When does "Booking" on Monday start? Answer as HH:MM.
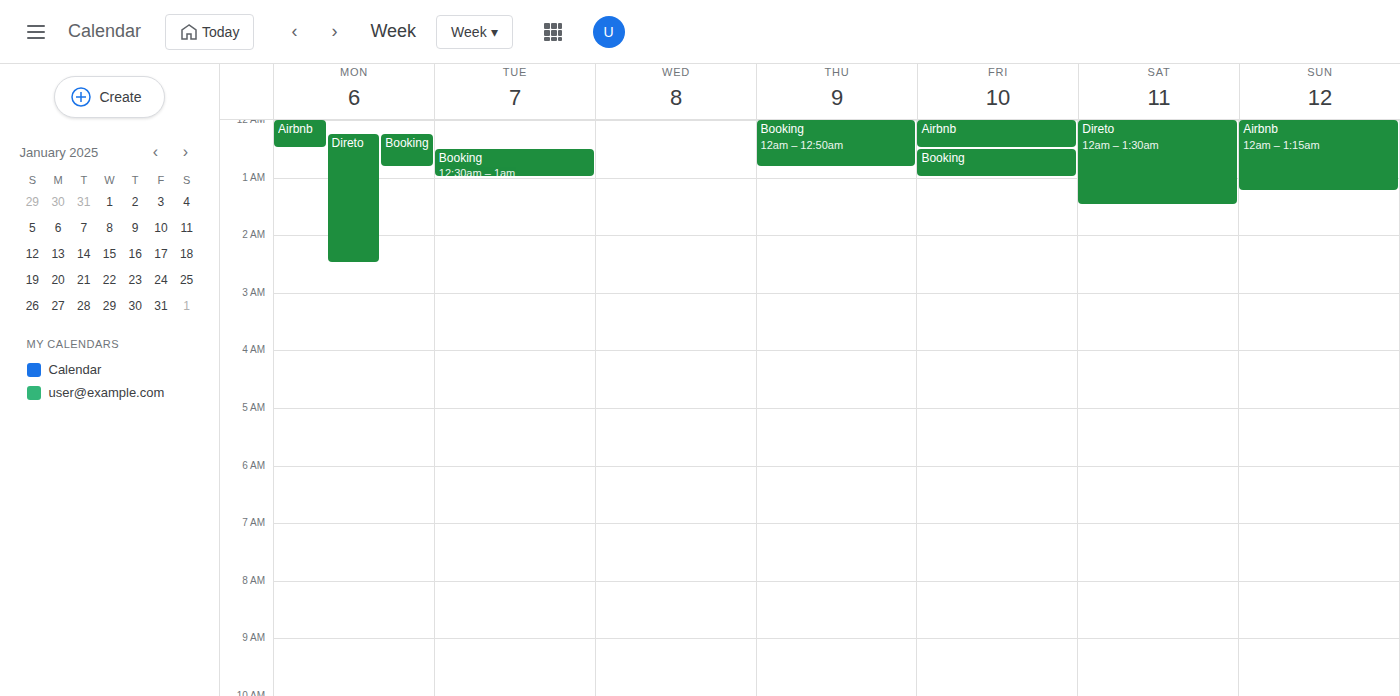
00:15